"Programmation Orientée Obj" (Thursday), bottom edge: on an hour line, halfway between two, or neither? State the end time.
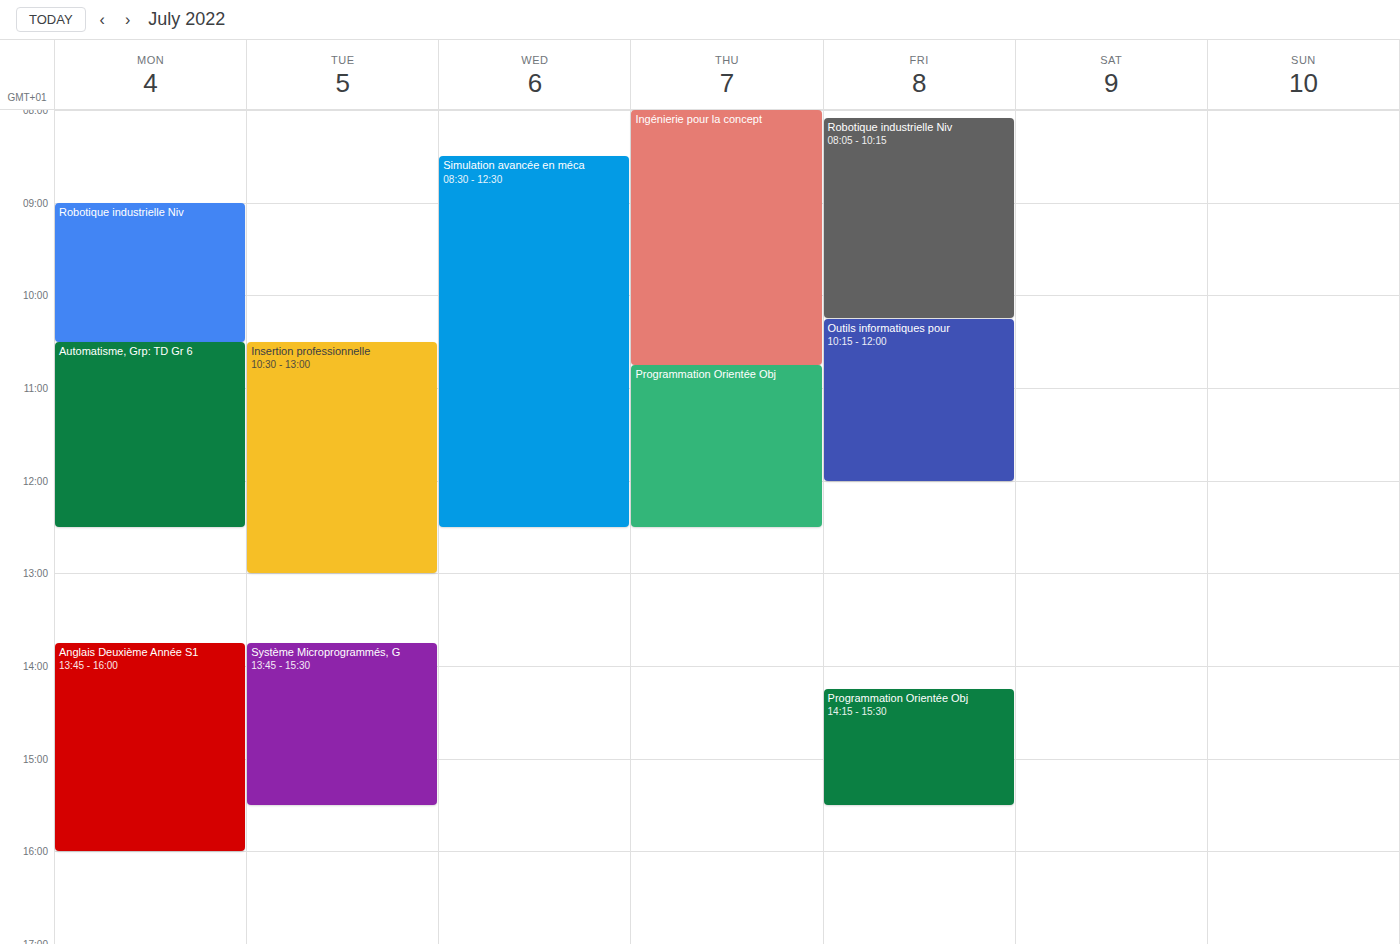
12:30 PM -- halfway between the 12 PM and 1 PM lines.